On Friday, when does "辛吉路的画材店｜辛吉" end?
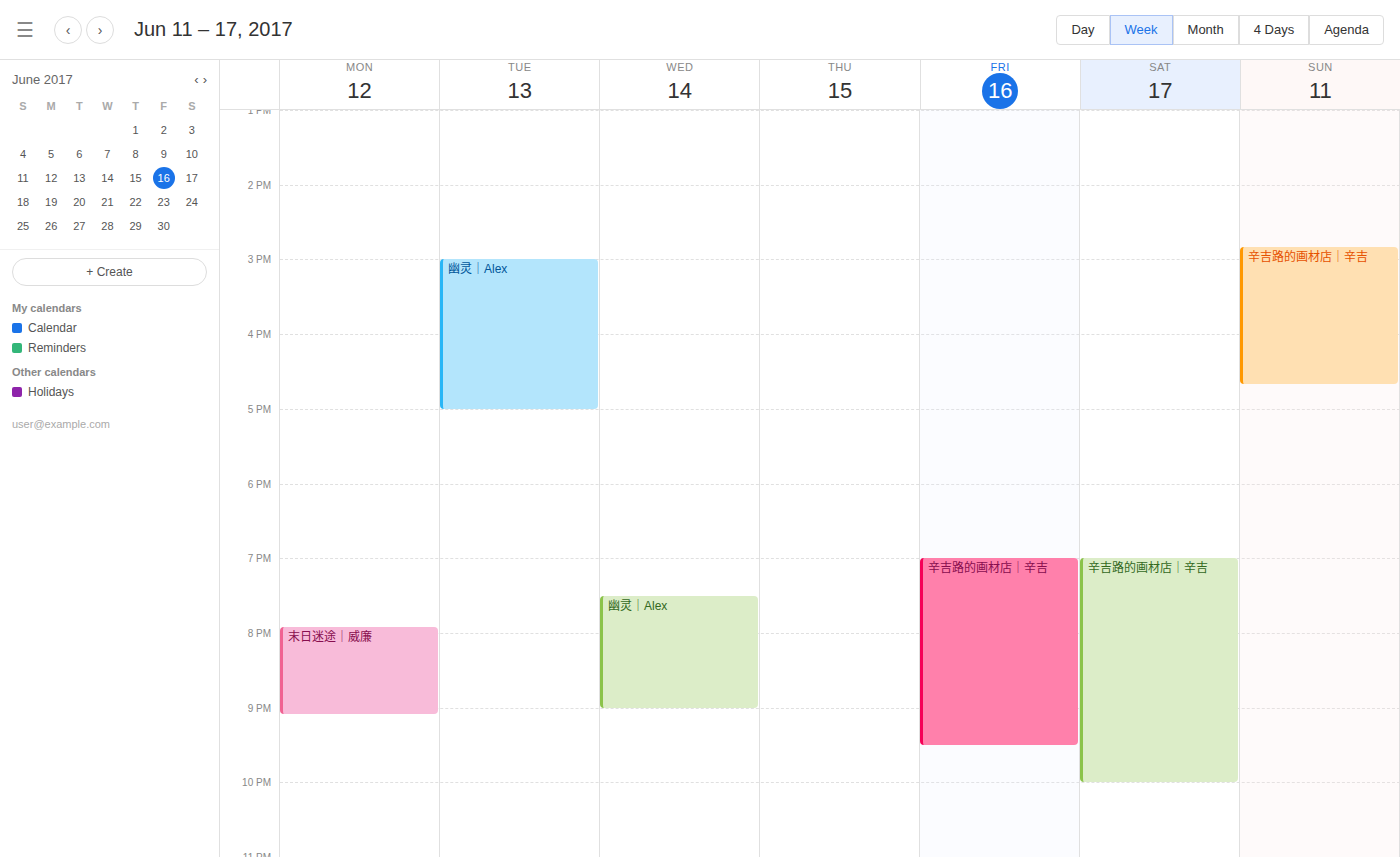
9:30 PM